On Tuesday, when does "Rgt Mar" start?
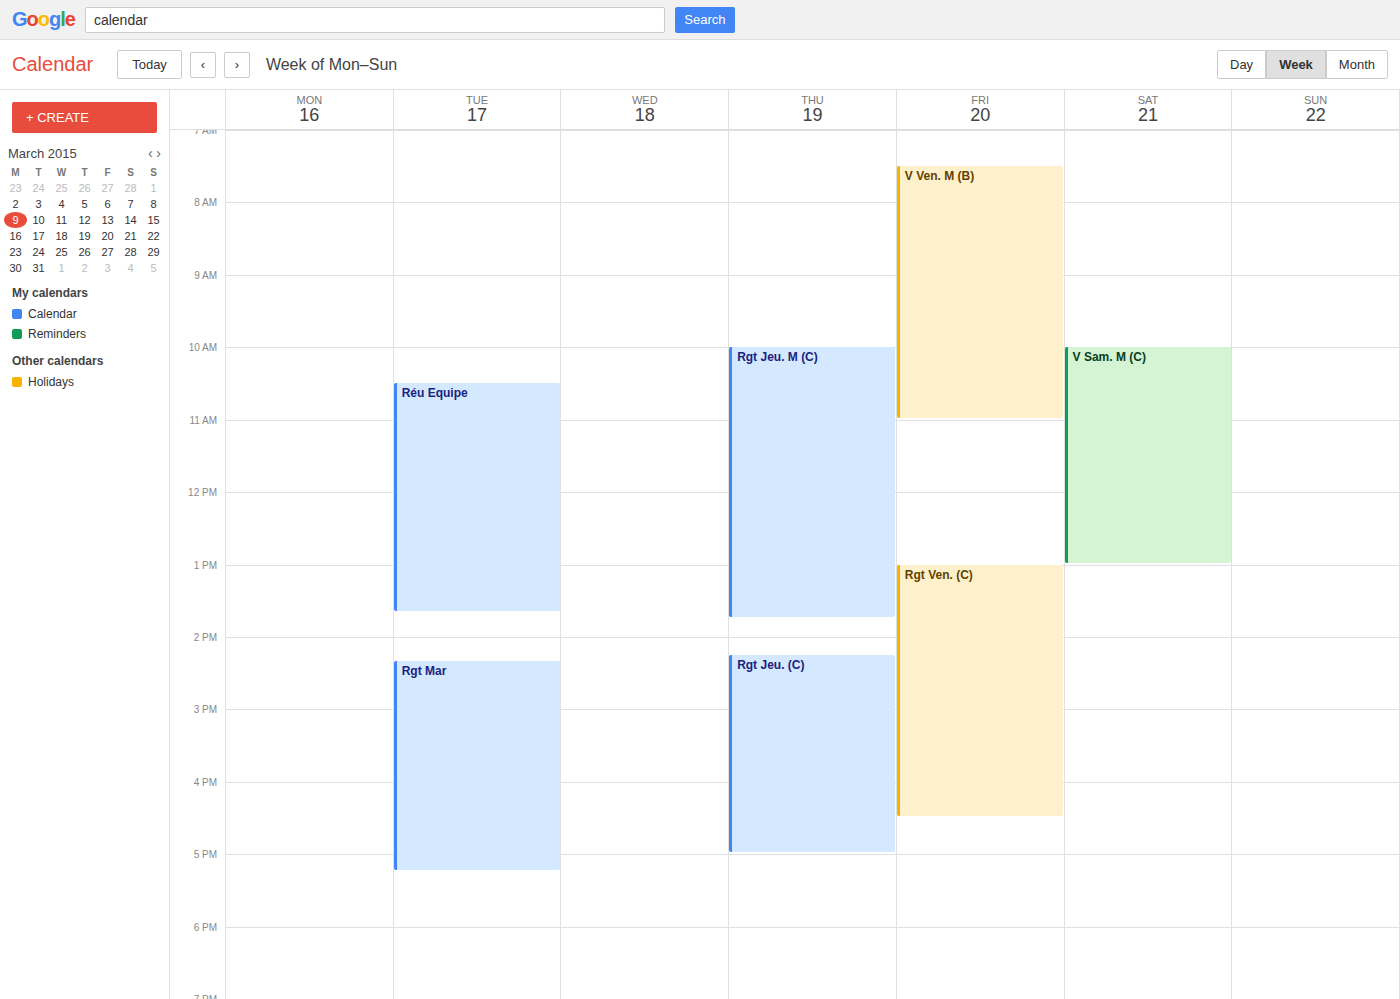
2:20 PM